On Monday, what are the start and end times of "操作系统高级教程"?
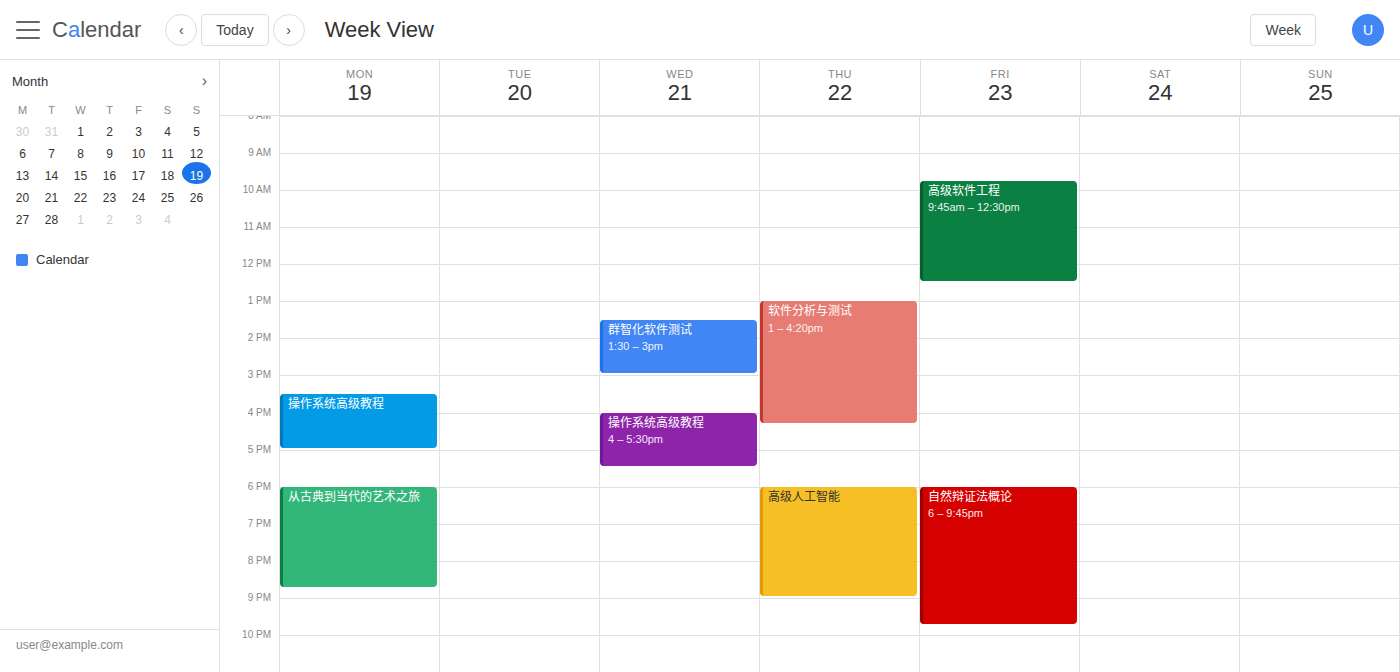
15:30 to 17:00